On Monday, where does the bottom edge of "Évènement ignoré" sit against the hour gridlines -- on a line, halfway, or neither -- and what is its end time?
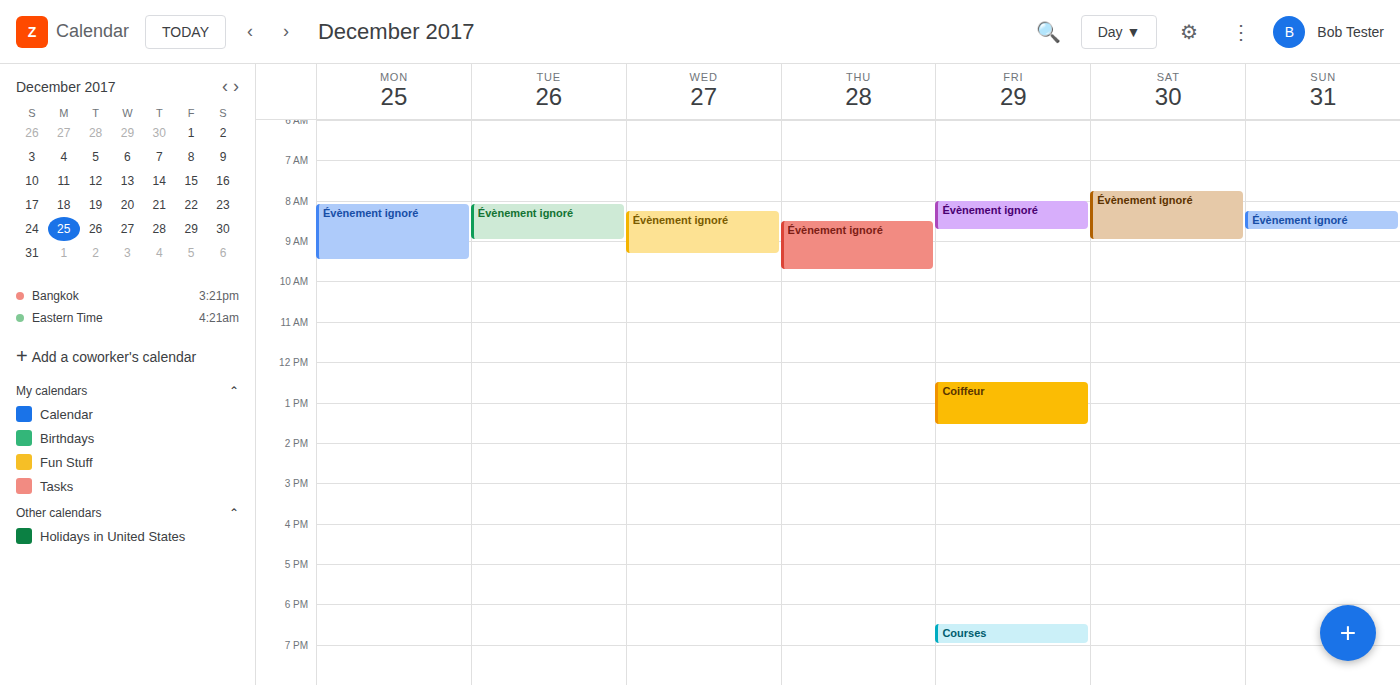
9:30 AM -- halfway between the 9 AM and 10 AM lines.